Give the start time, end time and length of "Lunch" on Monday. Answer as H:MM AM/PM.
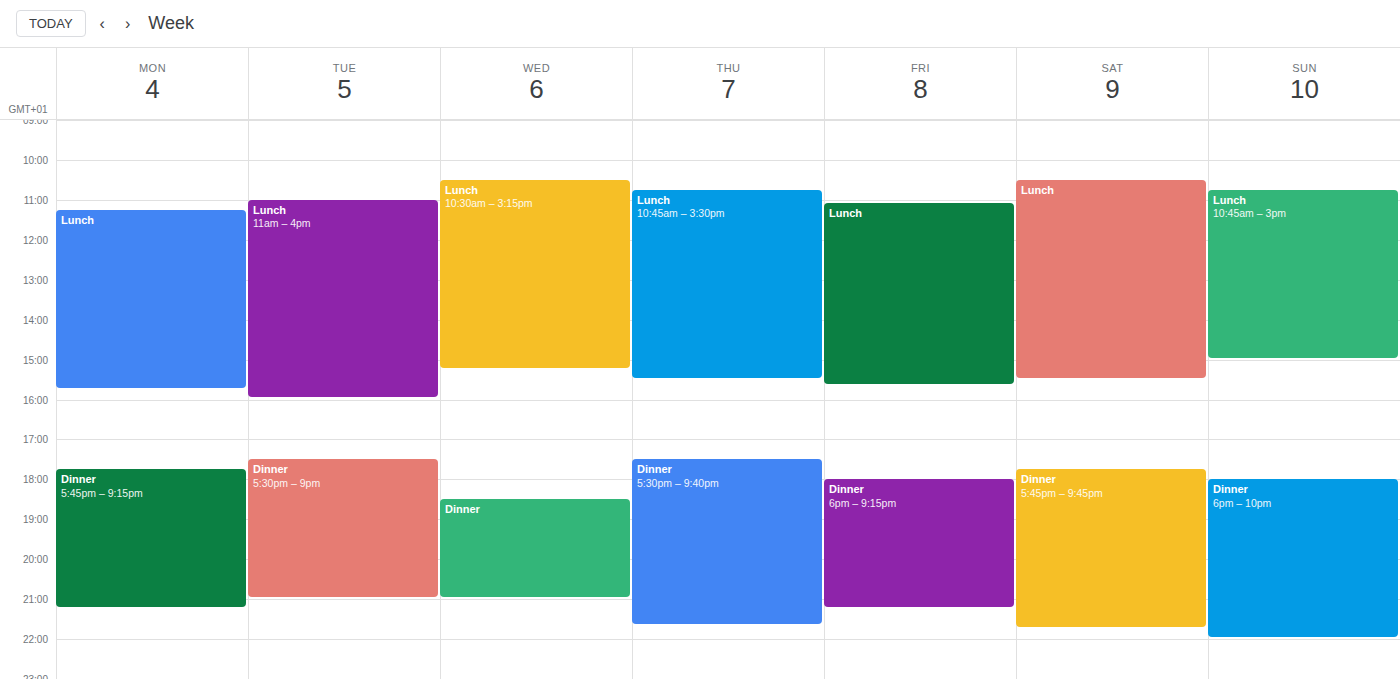
11:15 AM to 3:45 PM, 4 hours 30 minutes